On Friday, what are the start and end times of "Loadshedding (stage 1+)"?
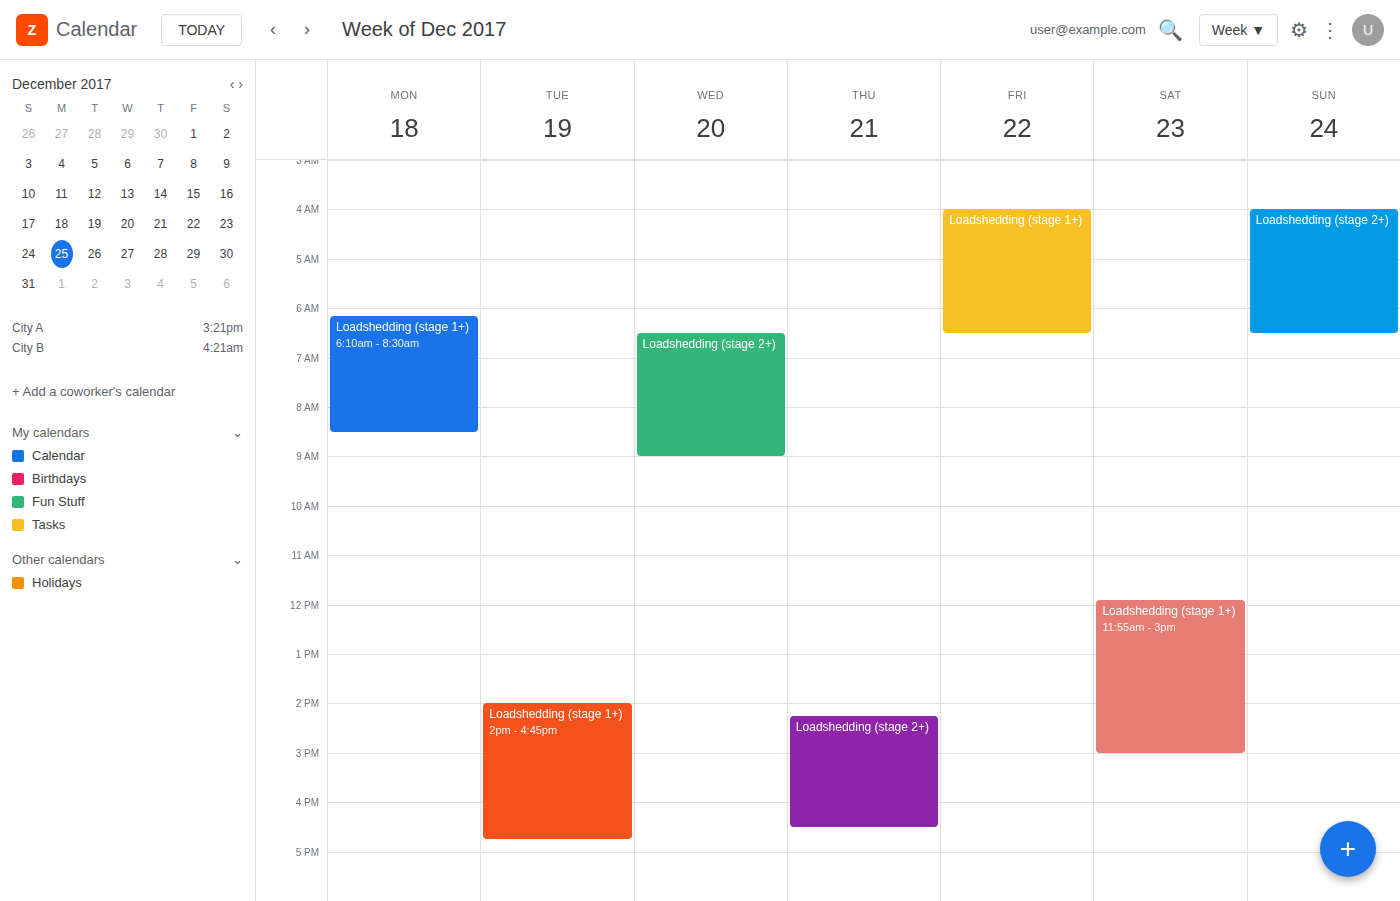
4:00 AM to 6:30 AM